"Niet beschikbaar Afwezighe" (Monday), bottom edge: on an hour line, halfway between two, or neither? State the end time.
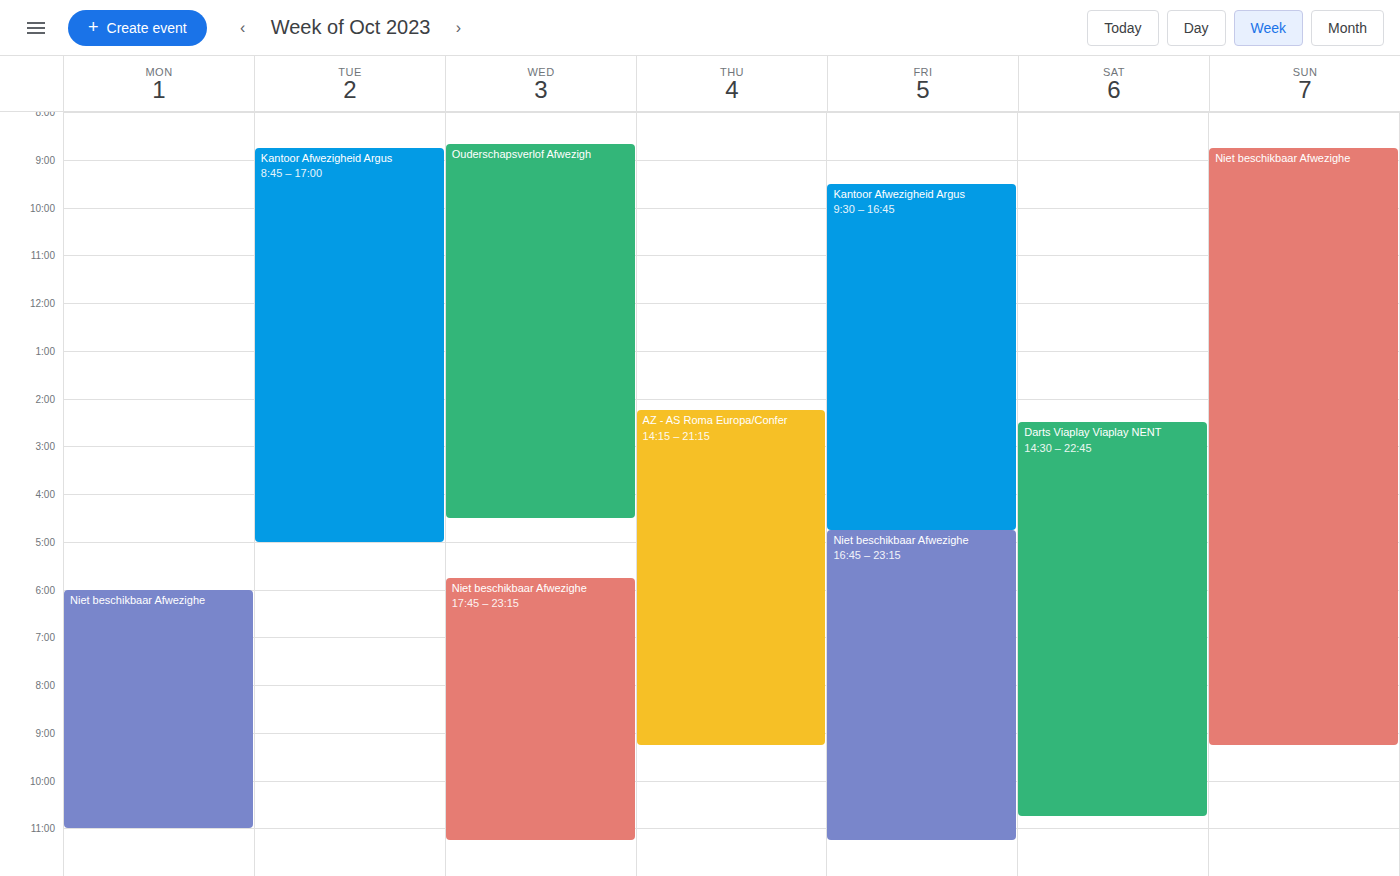
11:00 PM -- exactly on the 11 PM line.